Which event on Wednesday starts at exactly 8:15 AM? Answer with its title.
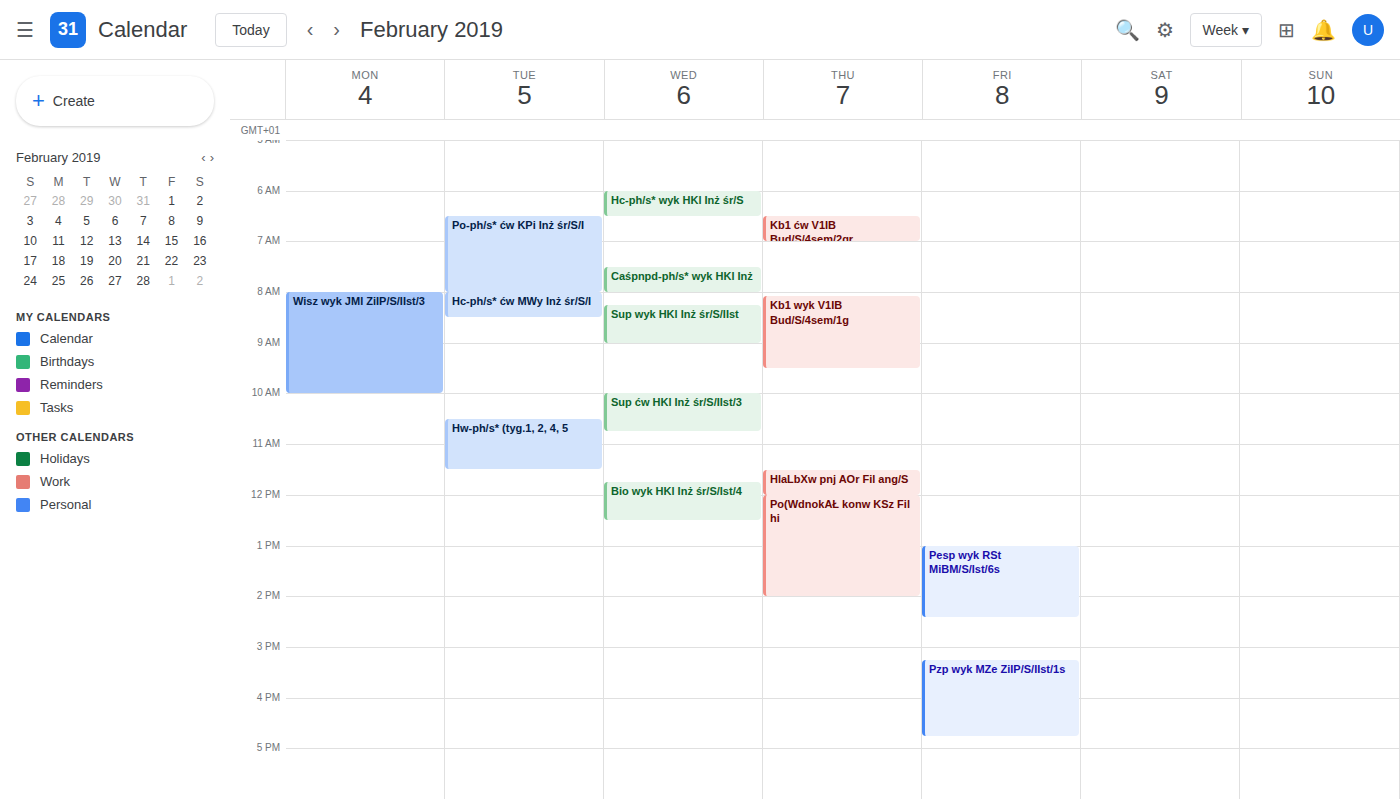
"Sup wyk HKl Inż śr/S/IIst"